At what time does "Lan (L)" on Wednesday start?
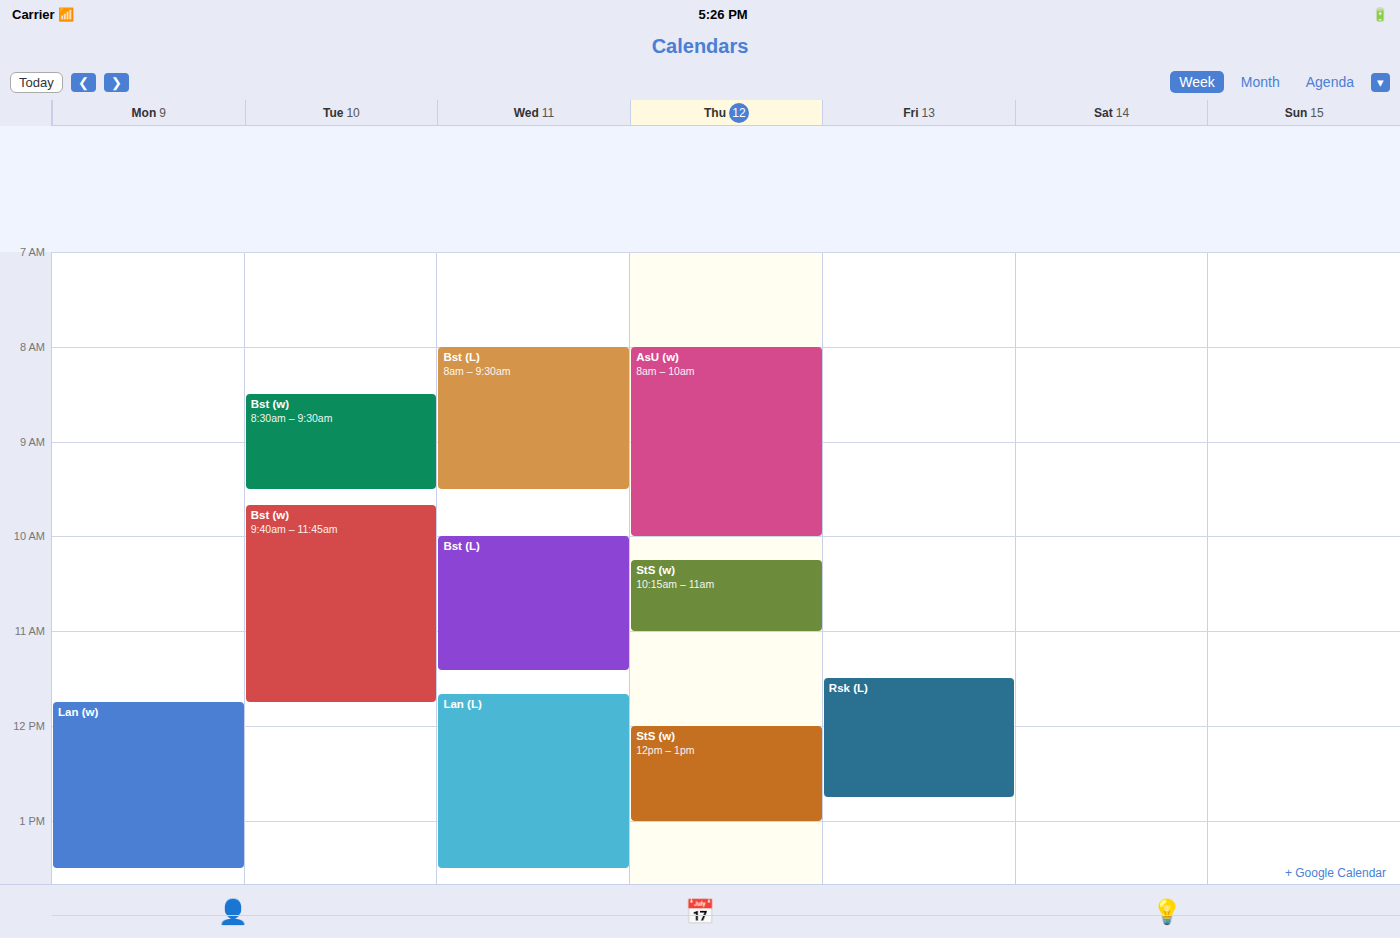
11:40